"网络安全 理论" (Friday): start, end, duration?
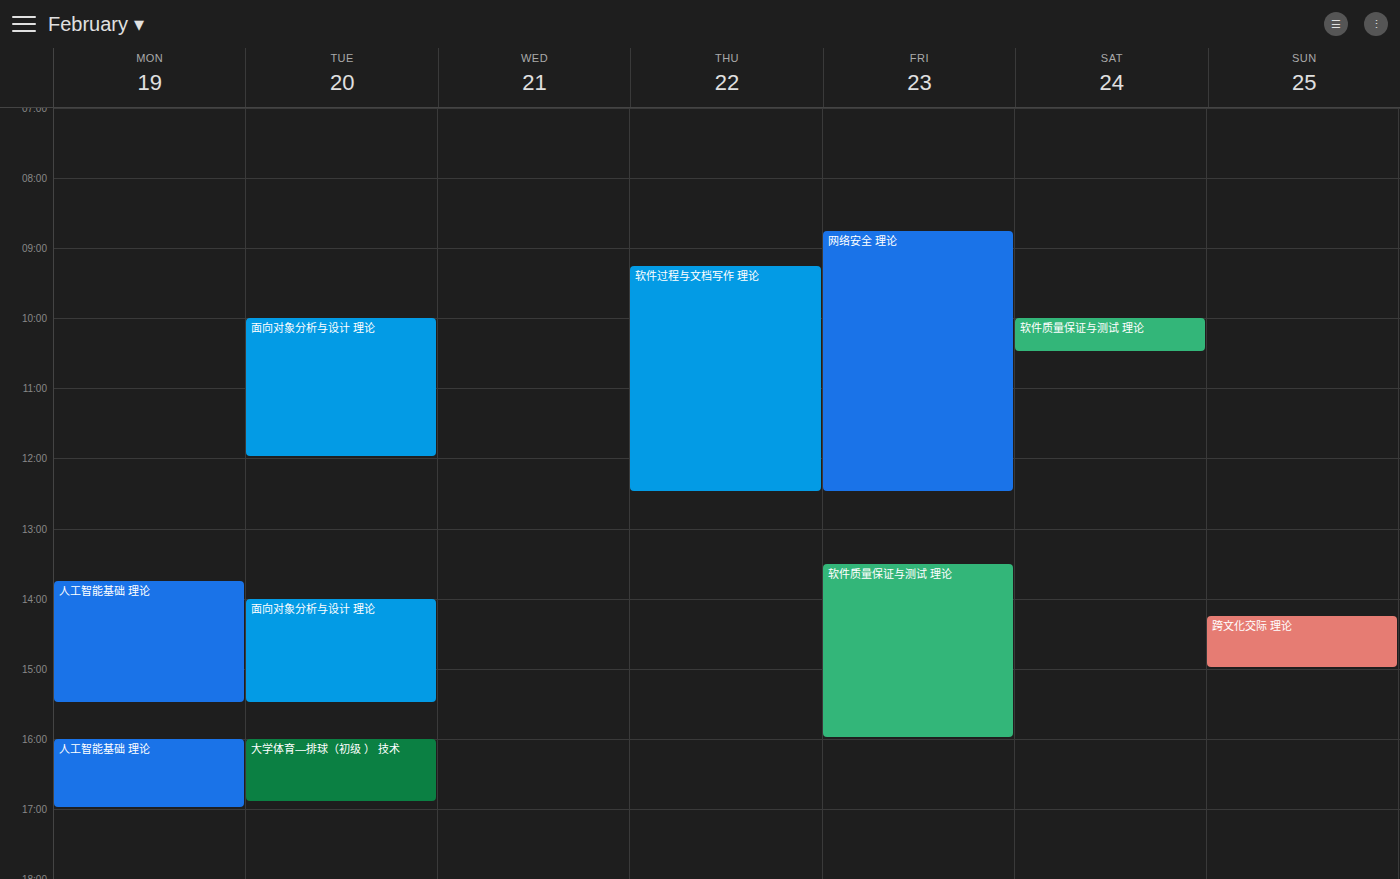
08:45 to 12:30, 3 hours 45 minutes